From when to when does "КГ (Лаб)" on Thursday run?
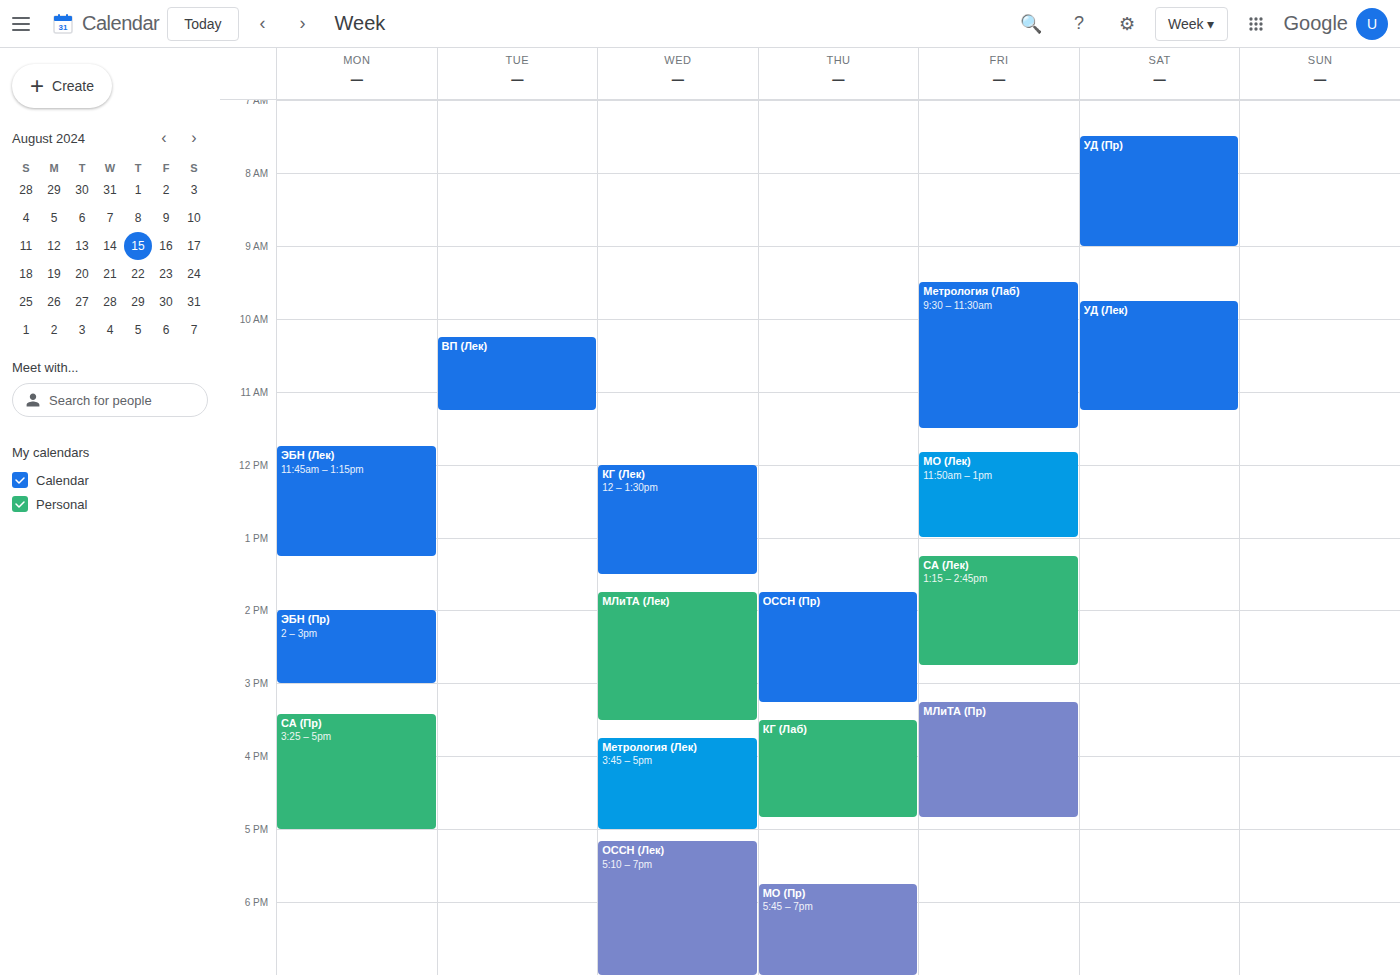
15:30 to 16:50